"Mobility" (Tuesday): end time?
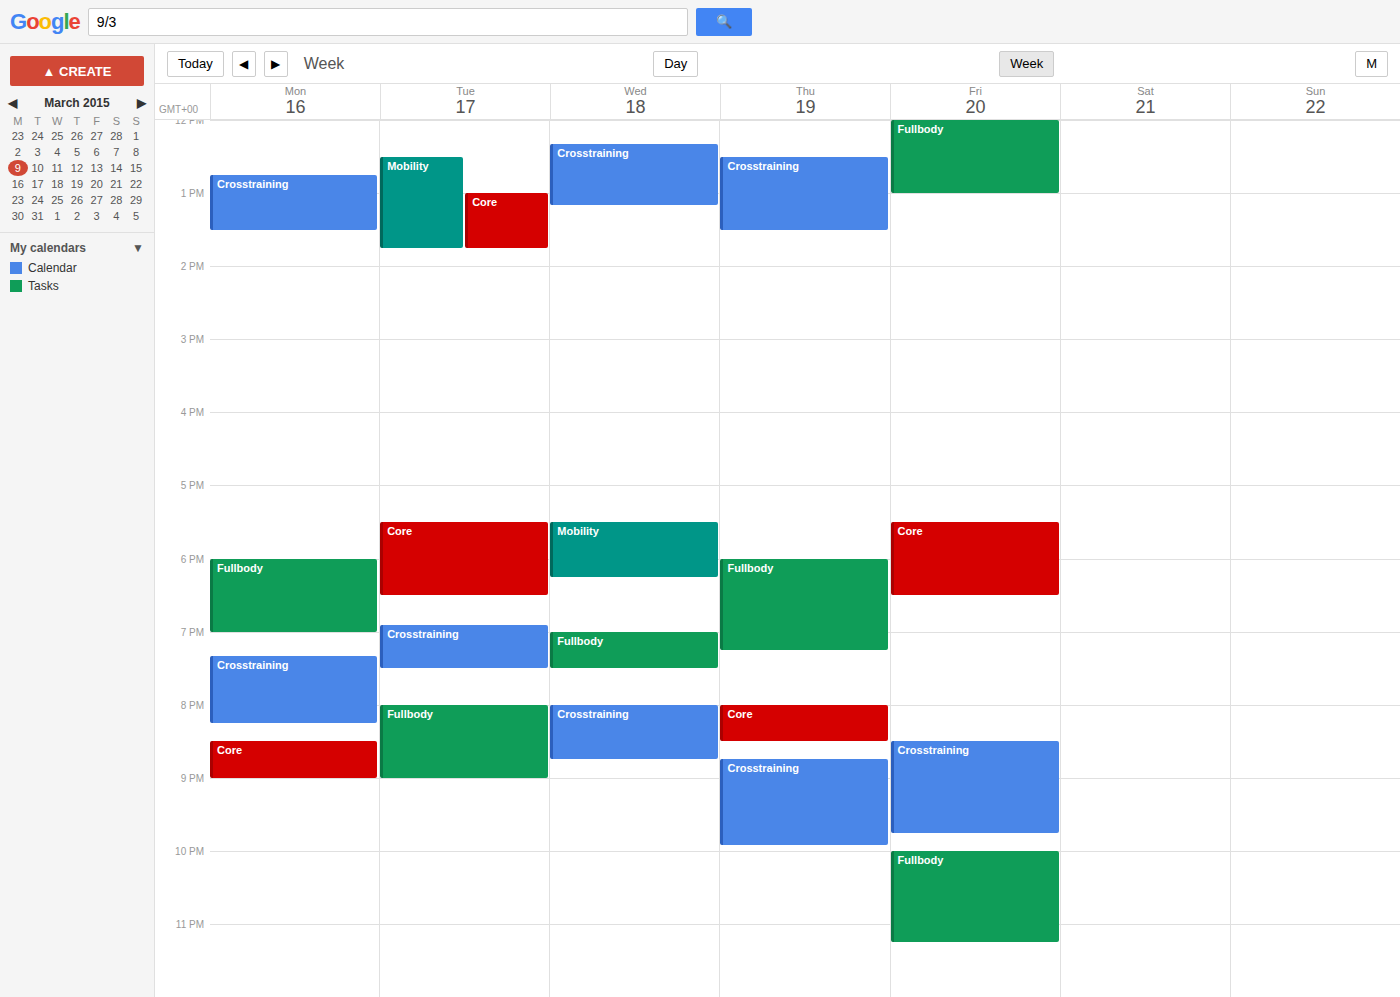
13:45